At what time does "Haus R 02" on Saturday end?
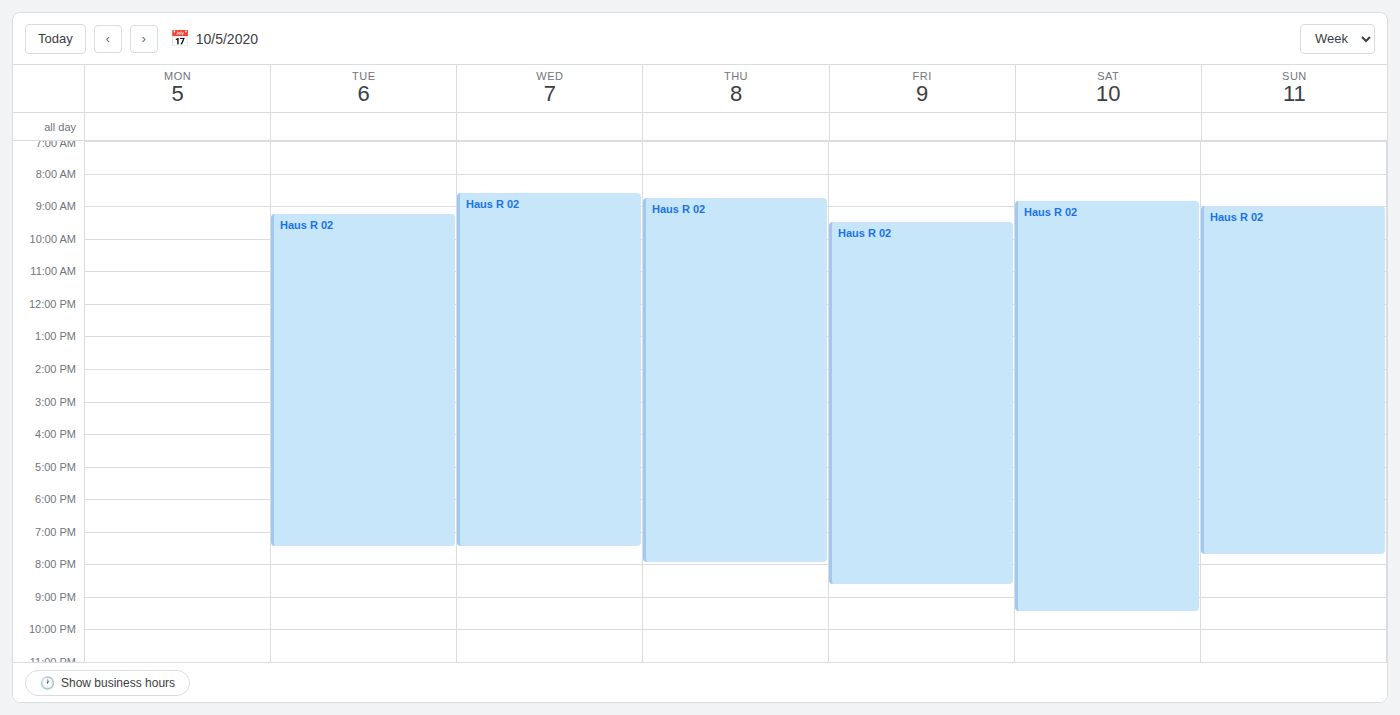
9:30 PM